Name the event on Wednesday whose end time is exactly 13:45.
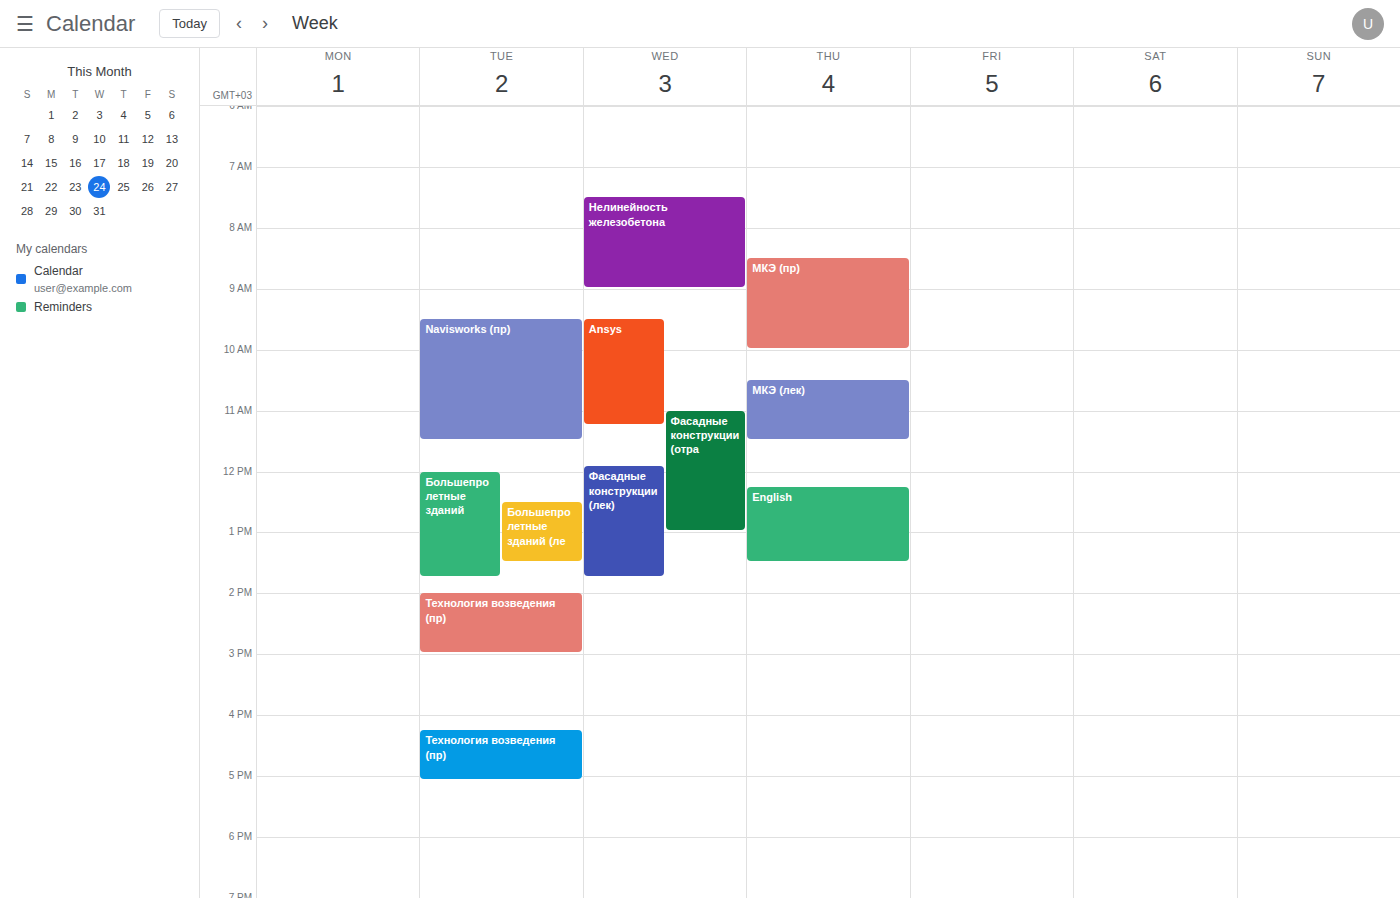
"Фасадные конструкции (лек)"